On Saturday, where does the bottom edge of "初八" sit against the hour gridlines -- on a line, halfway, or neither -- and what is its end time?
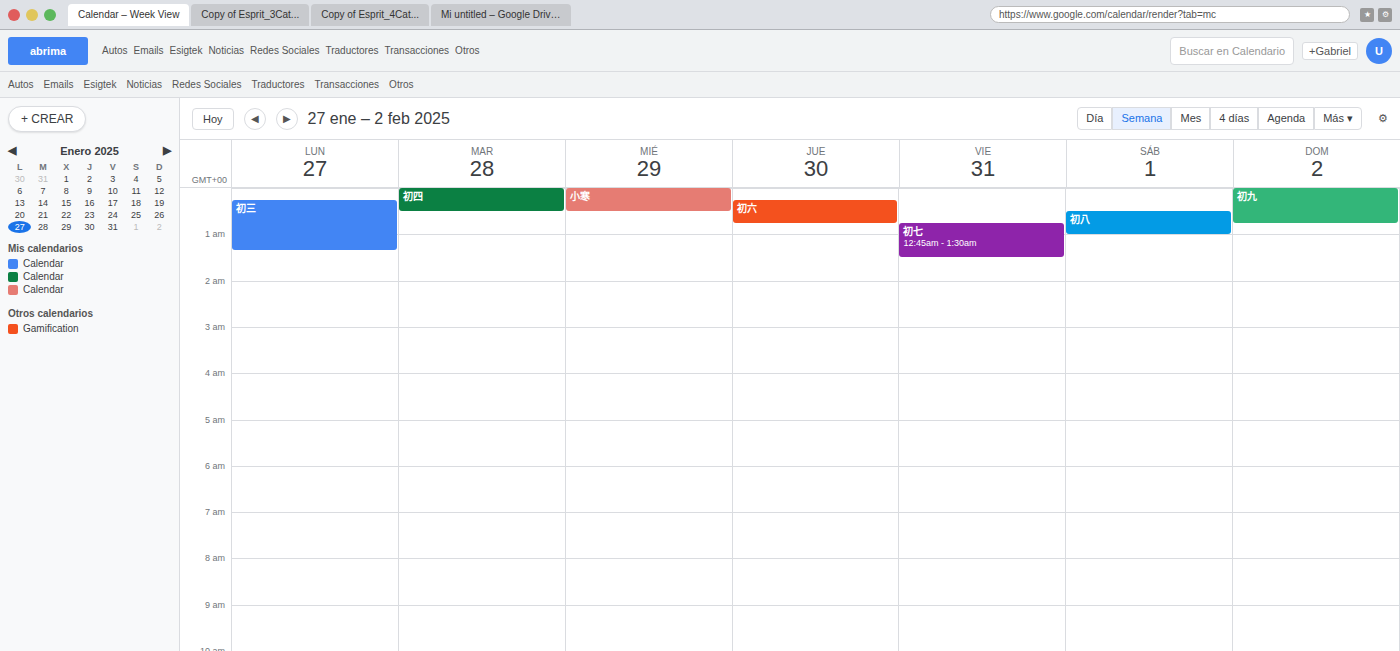
1:00 AM -- exactly on the 1 AM line.